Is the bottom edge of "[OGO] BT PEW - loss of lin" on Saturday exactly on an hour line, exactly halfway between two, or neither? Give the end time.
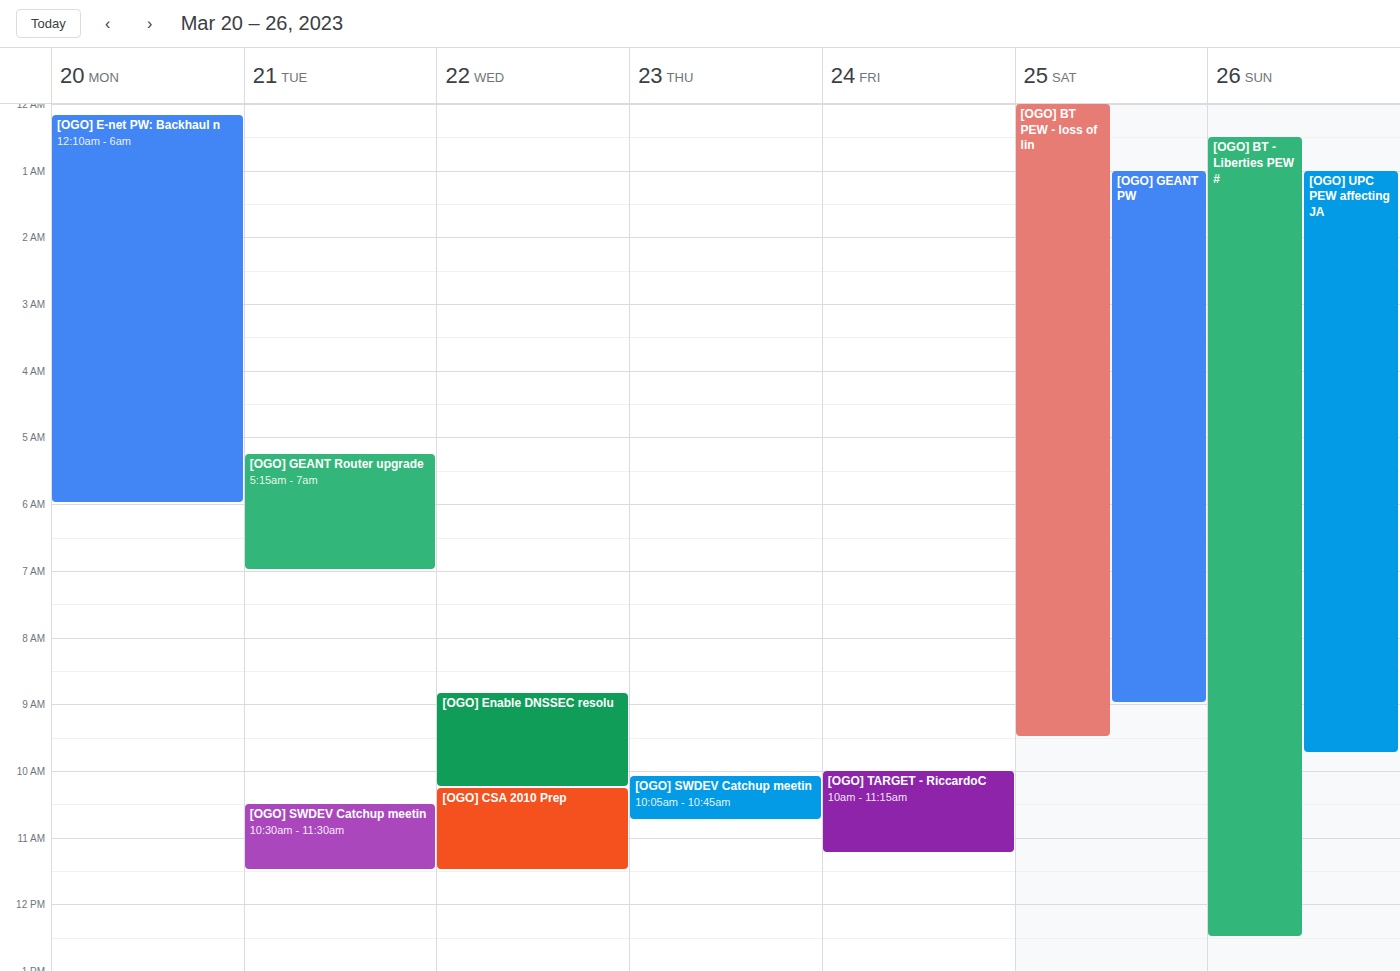
9:30 AM -- halfway between the 9 AM and 10 AM lines.